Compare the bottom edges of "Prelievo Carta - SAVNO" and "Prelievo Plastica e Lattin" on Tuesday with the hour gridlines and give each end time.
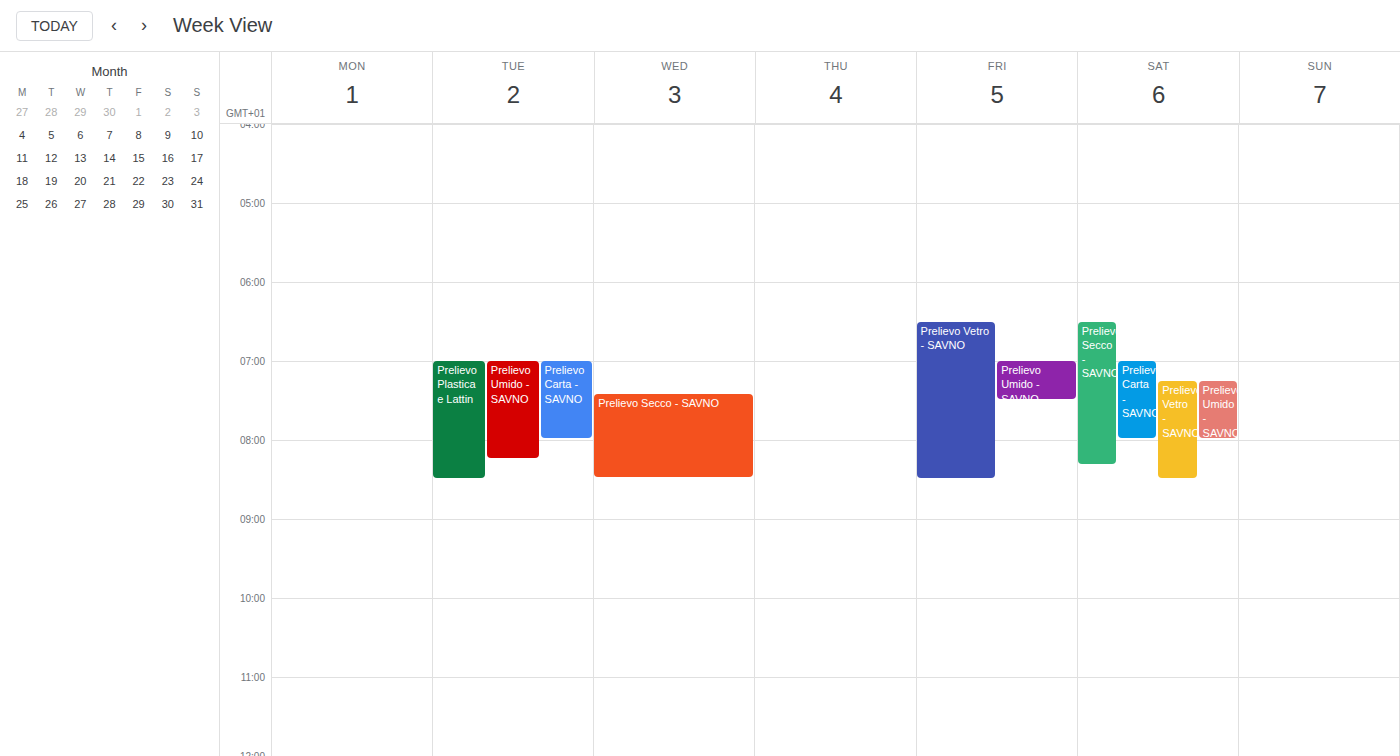
"Prelievo Carta - SAVNO": 8:00 AM, exactly on the 8 AM line. "Prelievo Plastica e Lattin": 8:30 AM, halfway between the 8 AM and 9 AM lines.